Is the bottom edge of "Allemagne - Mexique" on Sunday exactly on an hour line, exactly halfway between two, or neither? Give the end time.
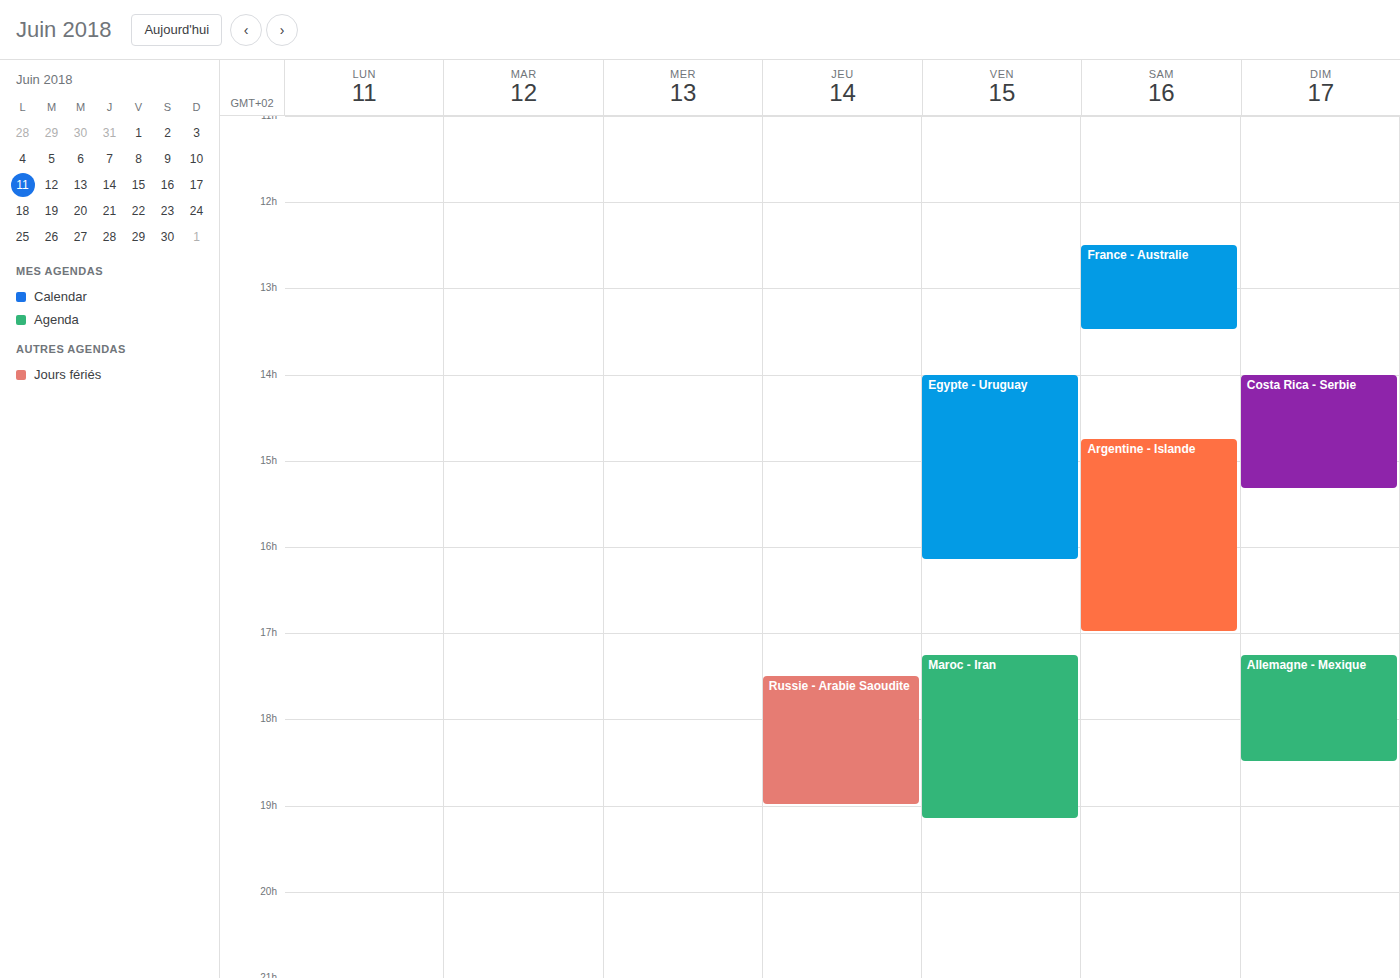
6:30 PM -- halfway between the 6 PM and 7 PM lines.